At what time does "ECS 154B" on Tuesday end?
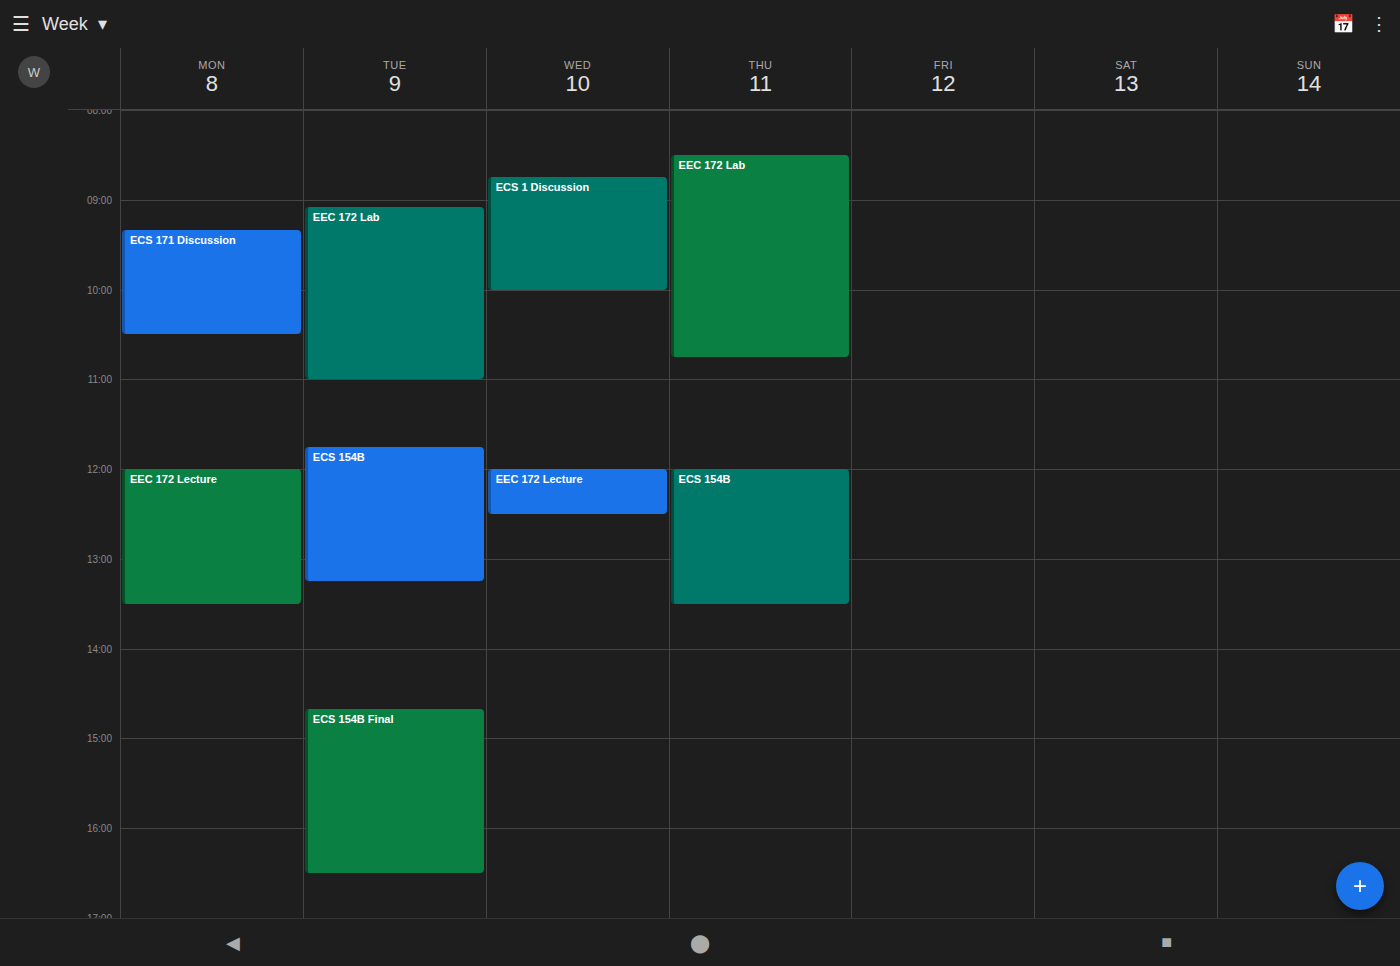
1:15 PM